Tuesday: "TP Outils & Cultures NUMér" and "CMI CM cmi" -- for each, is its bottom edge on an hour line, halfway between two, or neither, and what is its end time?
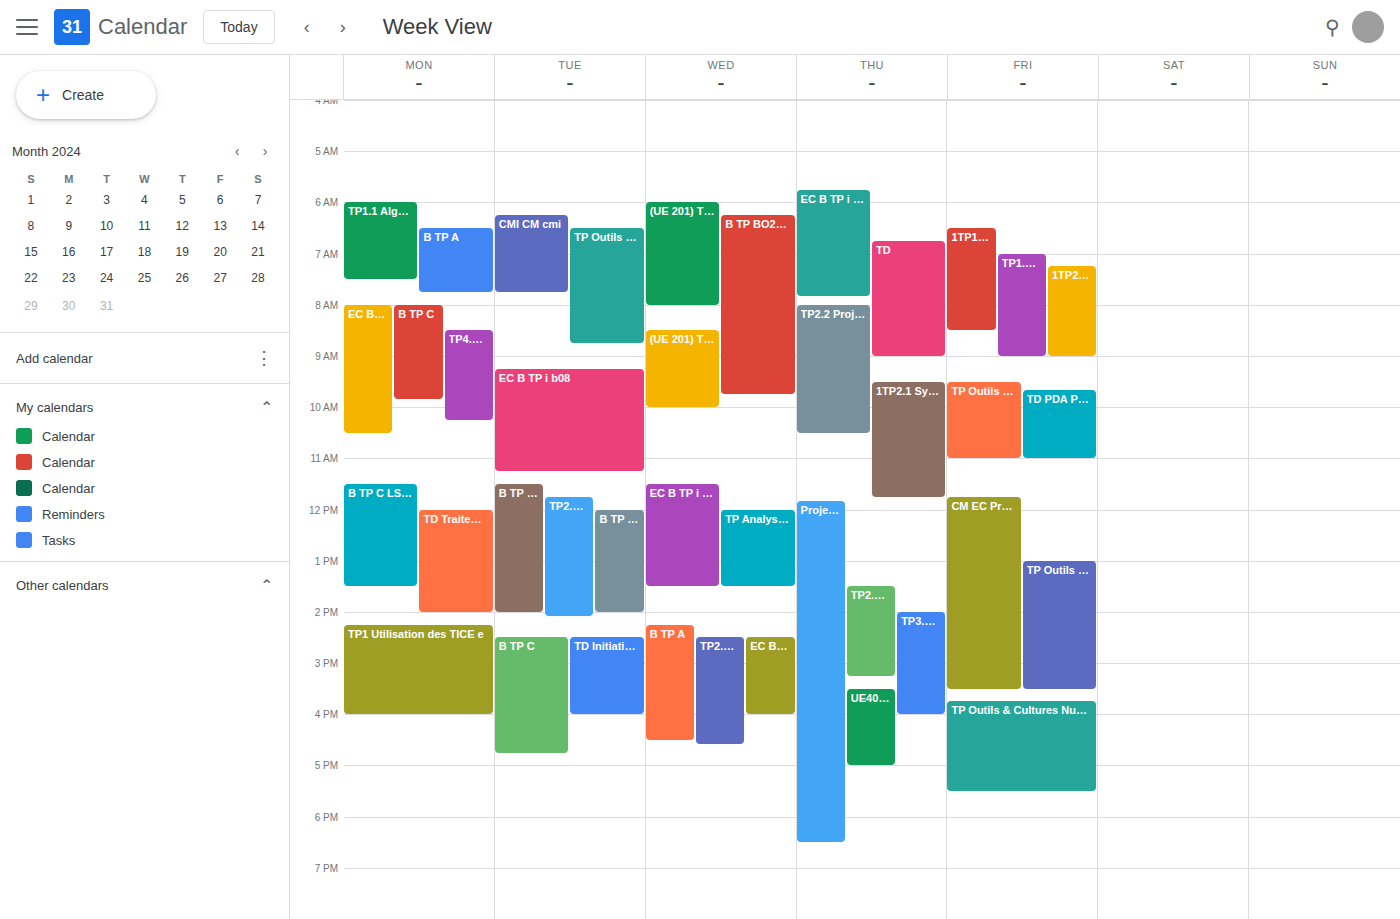
"TP Outils & Cultures NUMér": 8:45 AM, neither: three quarters of the way from the 8 AM line to the 9 AM line. "CMI CM cmi": 7:45 AM, neither: three quarters of the way from the 7 AM line to the 8 AM line.